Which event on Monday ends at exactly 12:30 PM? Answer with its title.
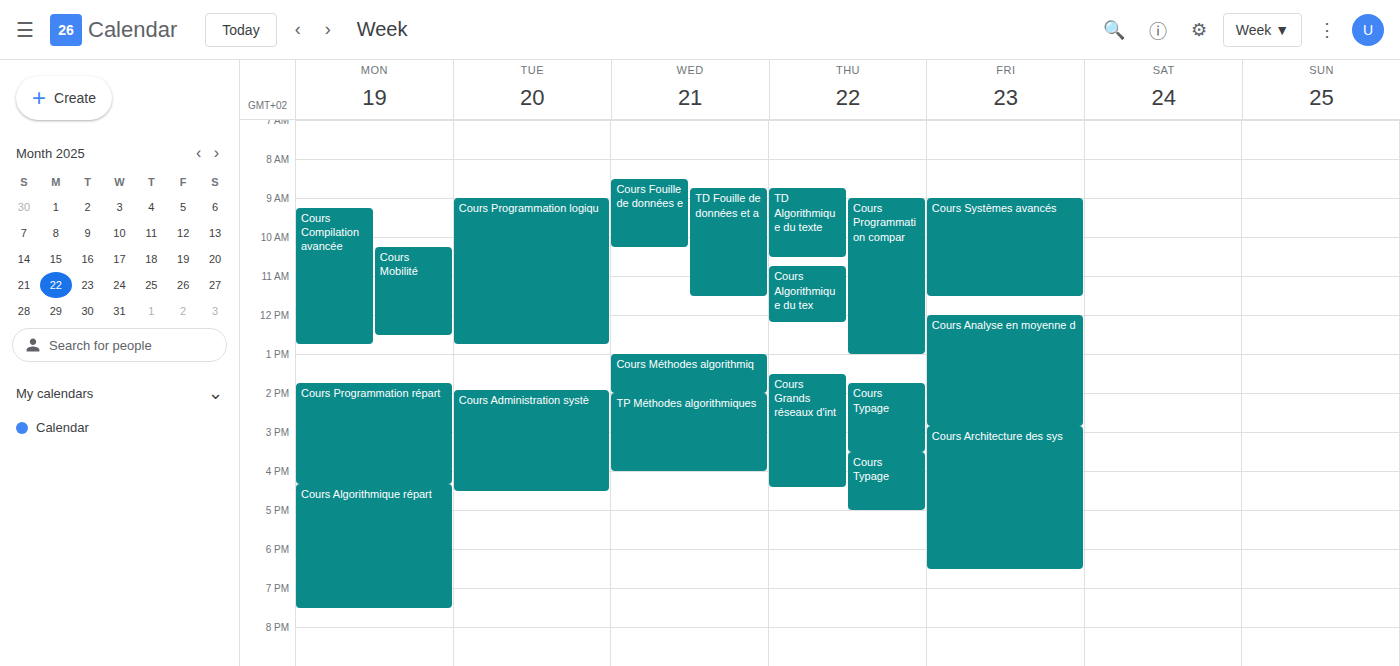
"Cours Mobilité"